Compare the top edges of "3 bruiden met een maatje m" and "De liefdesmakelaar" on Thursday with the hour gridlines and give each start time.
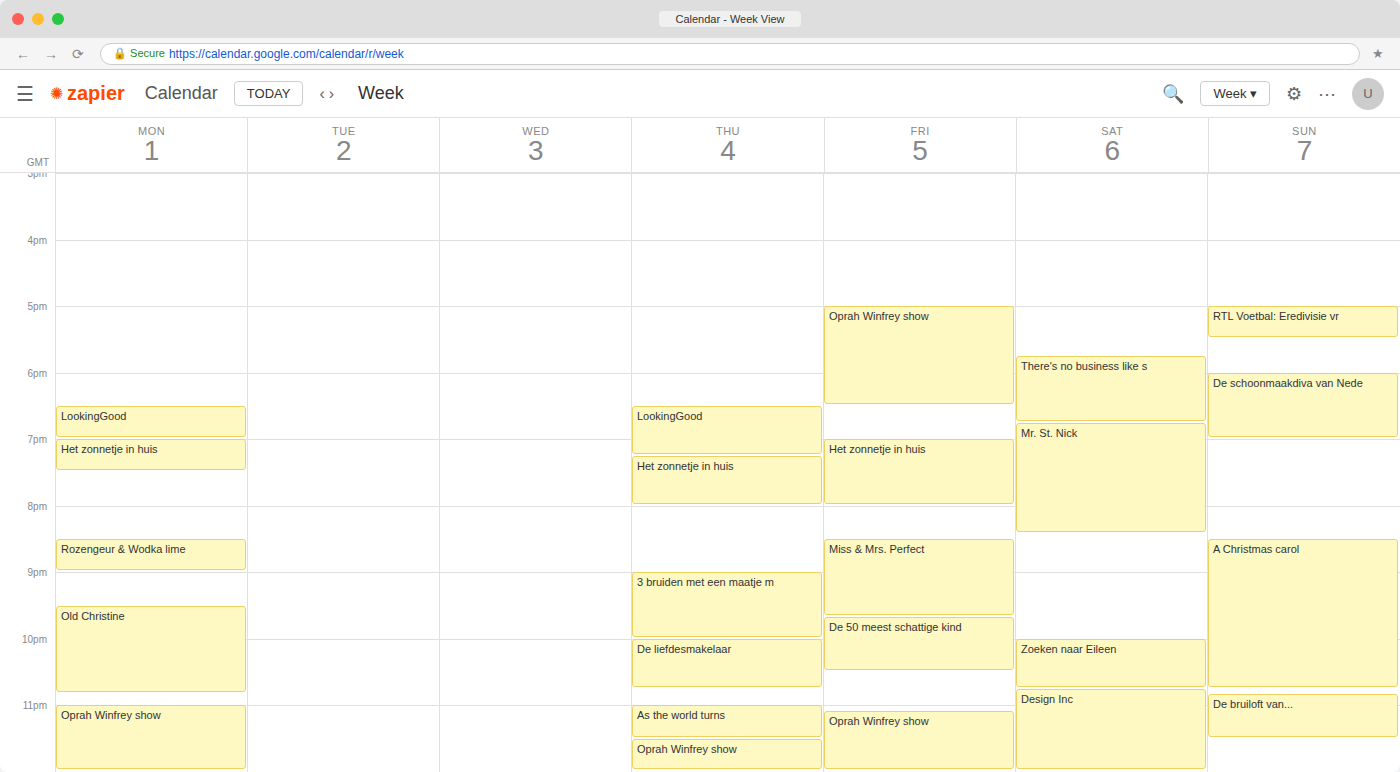
"3 bruiden met een maatje m": 9:00 PM, exactly on the 9 PM line. "De liefdesmakelaar": 10:00 PM, exactly on the 10 PM line.